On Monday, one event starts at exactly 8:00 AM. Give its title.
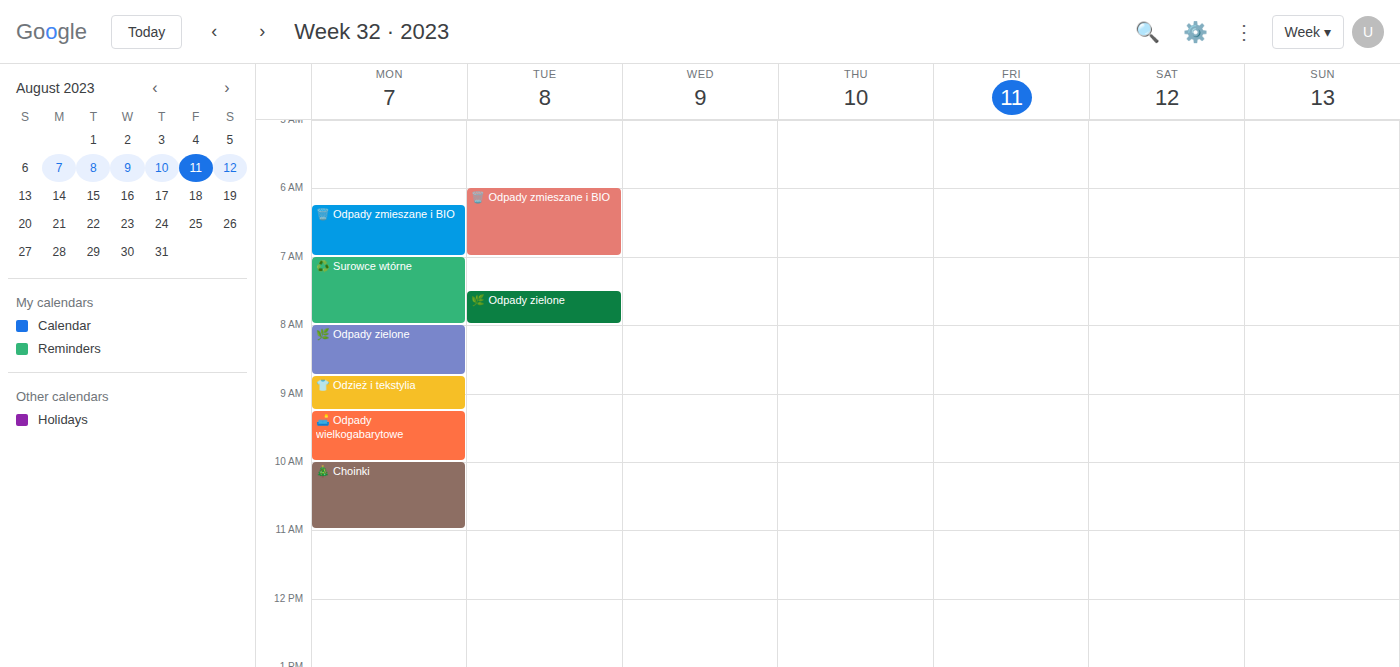
"🌿 Odpady zielone"